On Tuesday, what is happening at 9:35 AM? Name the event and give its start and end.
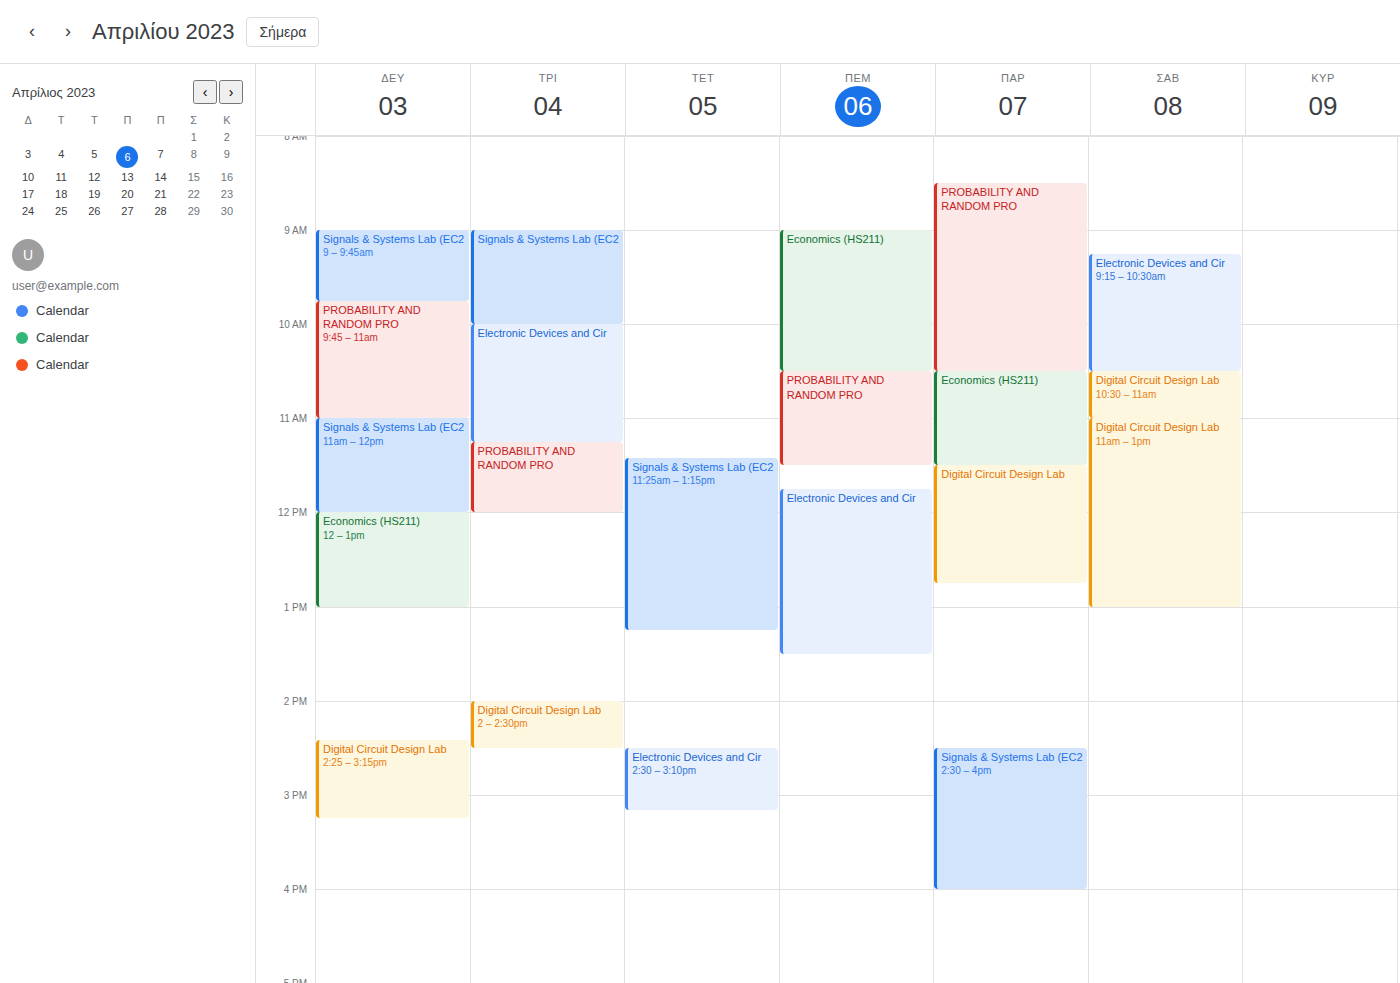
"Signals & Systems Lab (EC2", 9:00 AM to 10:00 AM